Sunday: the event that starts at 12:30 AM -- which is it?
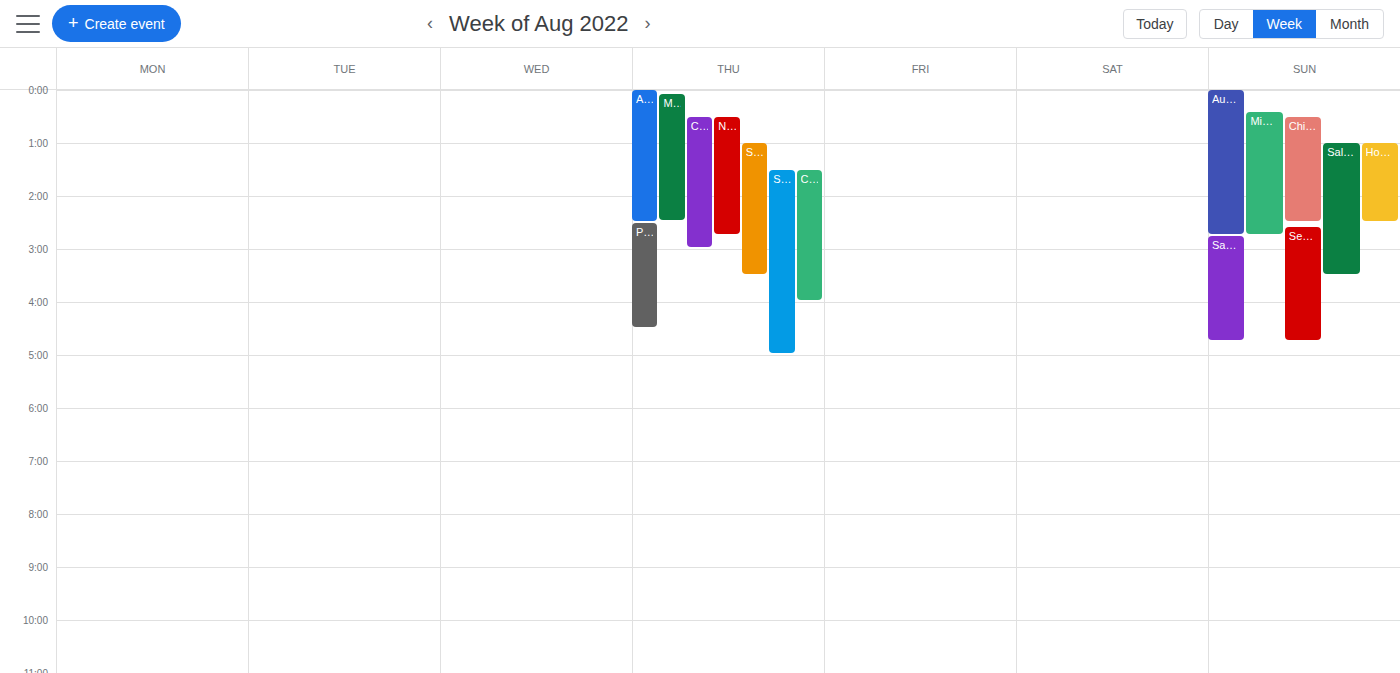
"Chicago v Columbus"